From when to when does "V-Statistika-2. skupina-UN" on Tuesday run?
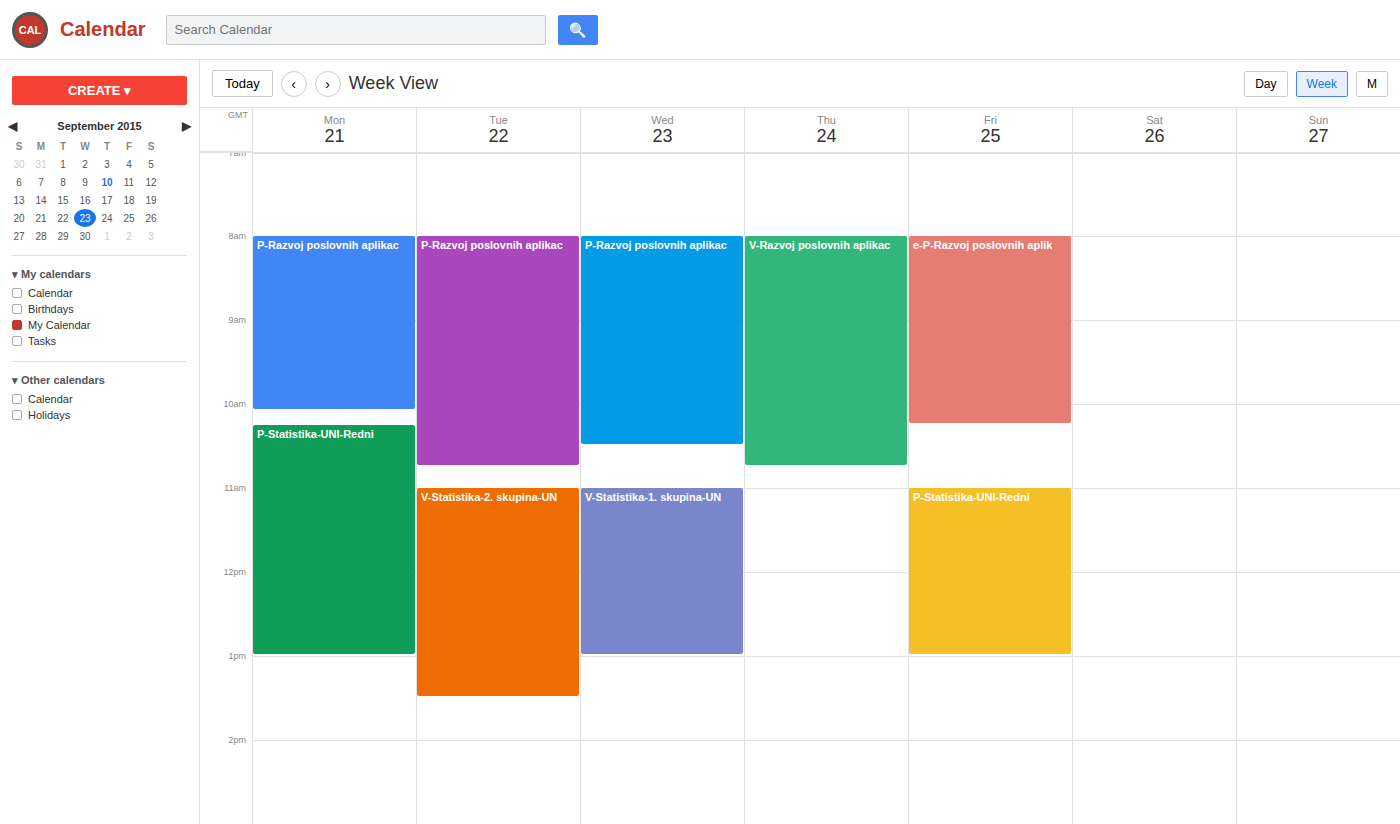
11:00 to 13:30